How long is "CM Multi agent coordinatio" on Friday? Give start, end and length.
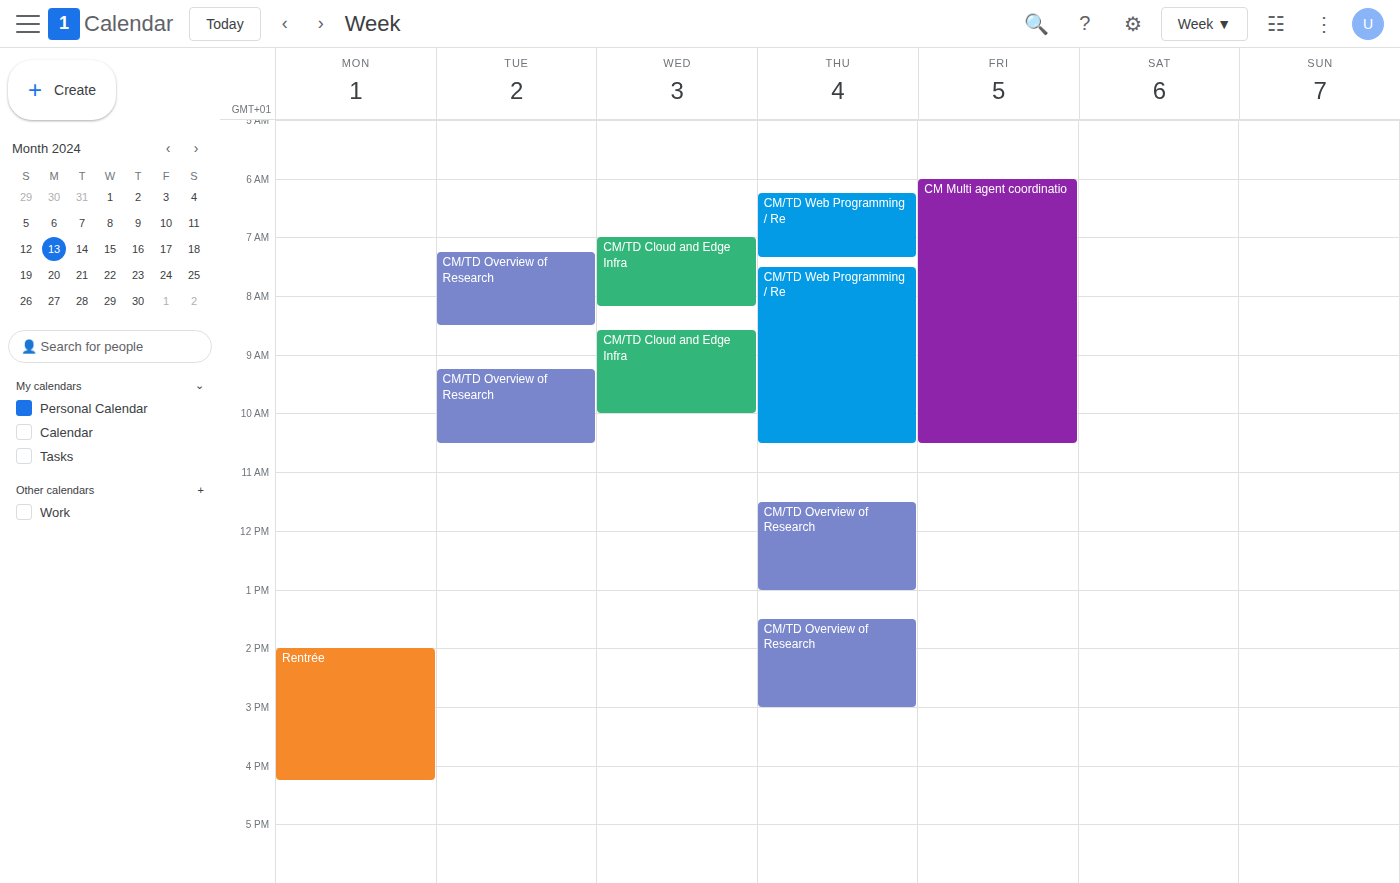
6:00 AM to 10:30 AM, 4 hours 30 minutes